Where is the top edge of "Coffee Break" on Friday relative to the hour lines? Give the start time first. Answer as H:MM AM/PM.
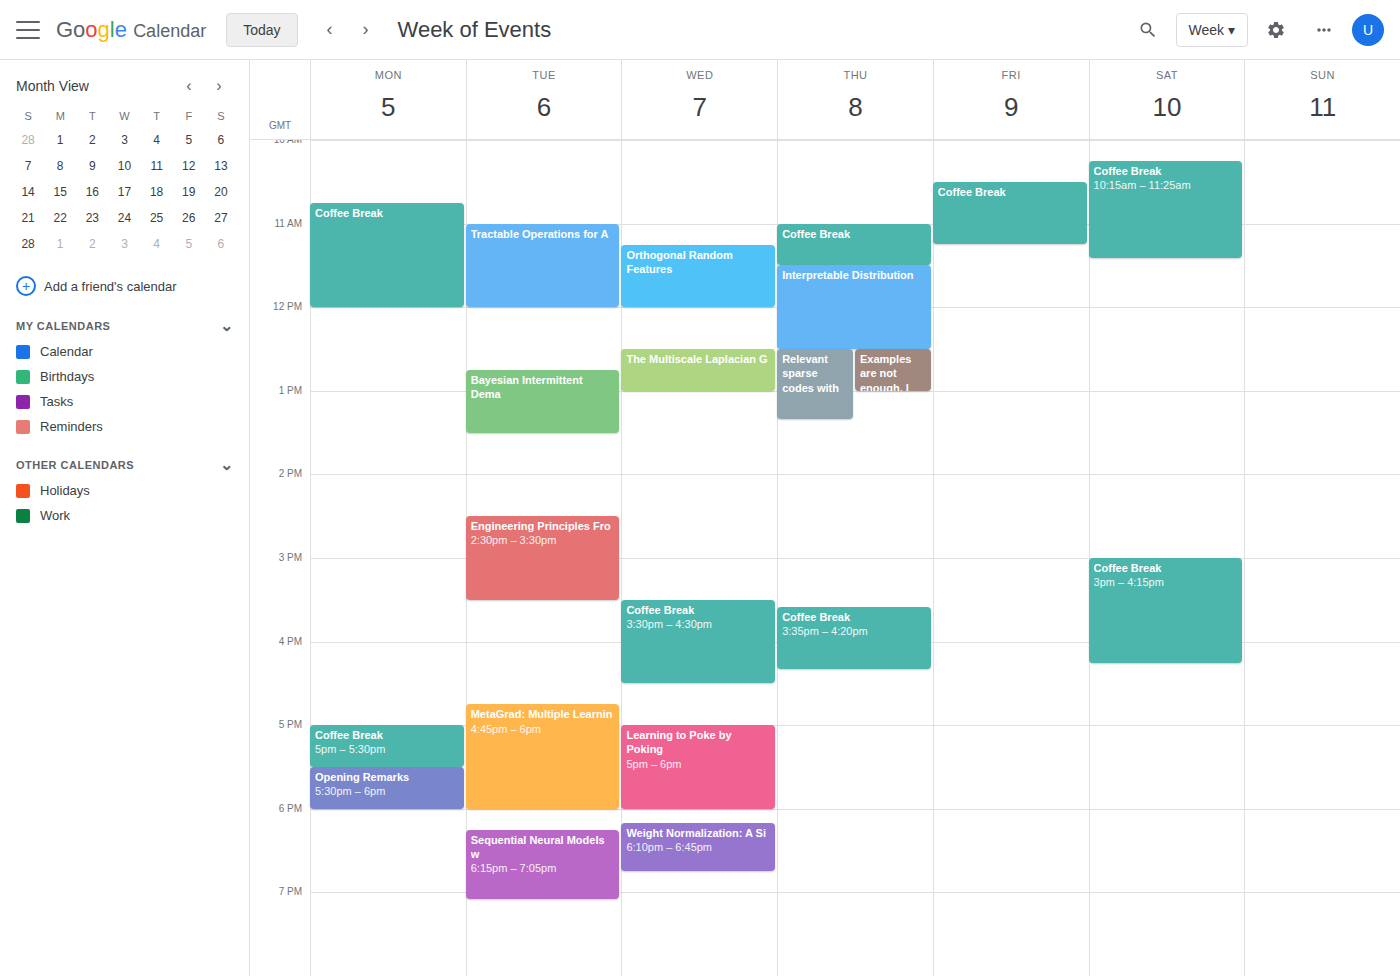
10:30 AM -- halfway between the 10 AM and 11 AM lines.